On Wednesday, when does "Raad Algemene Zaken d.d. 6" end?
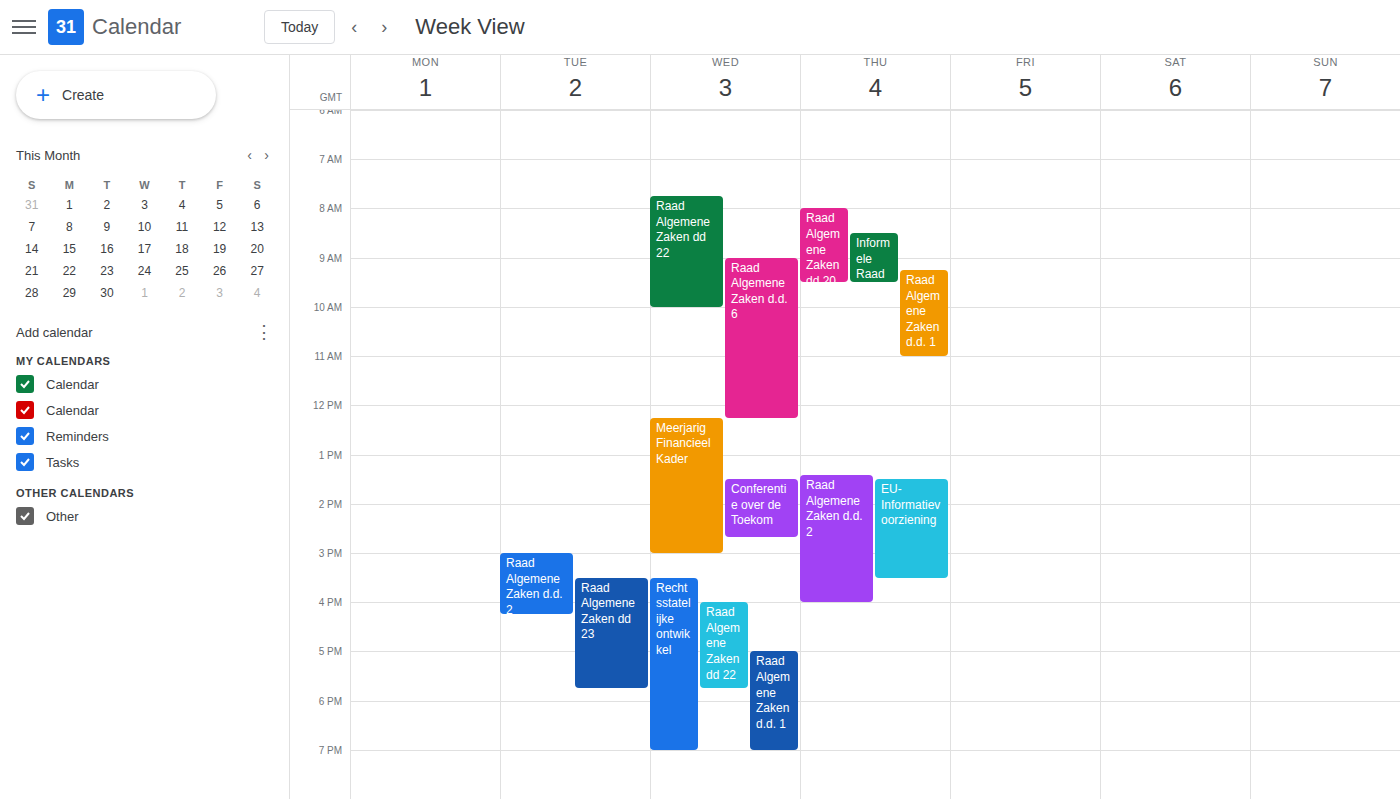
12:15 PM